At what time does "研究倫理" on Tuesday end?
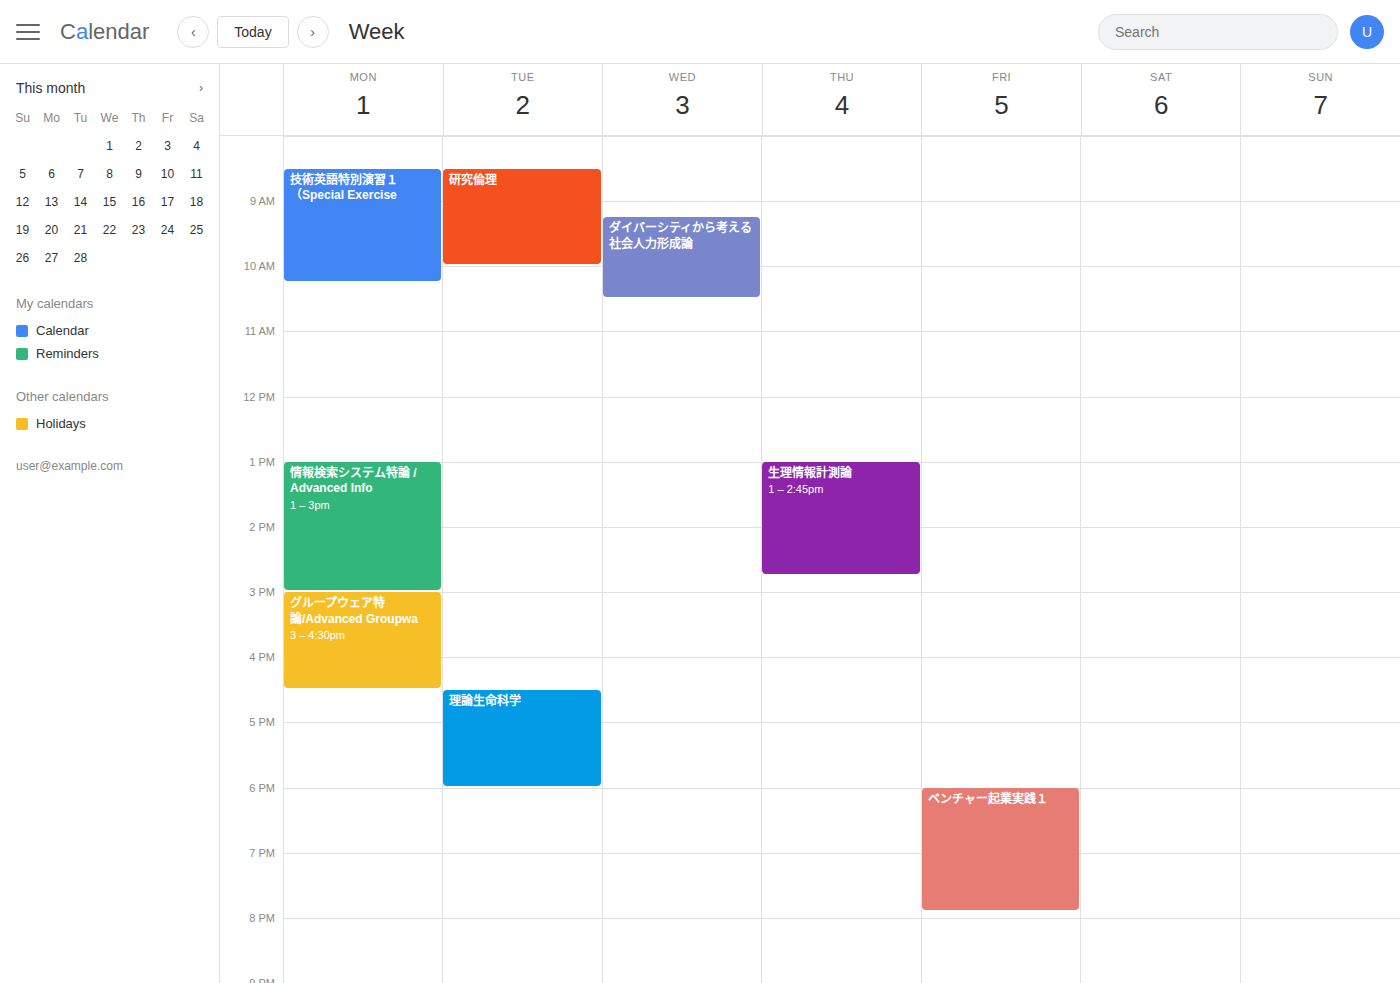
10:00 AM